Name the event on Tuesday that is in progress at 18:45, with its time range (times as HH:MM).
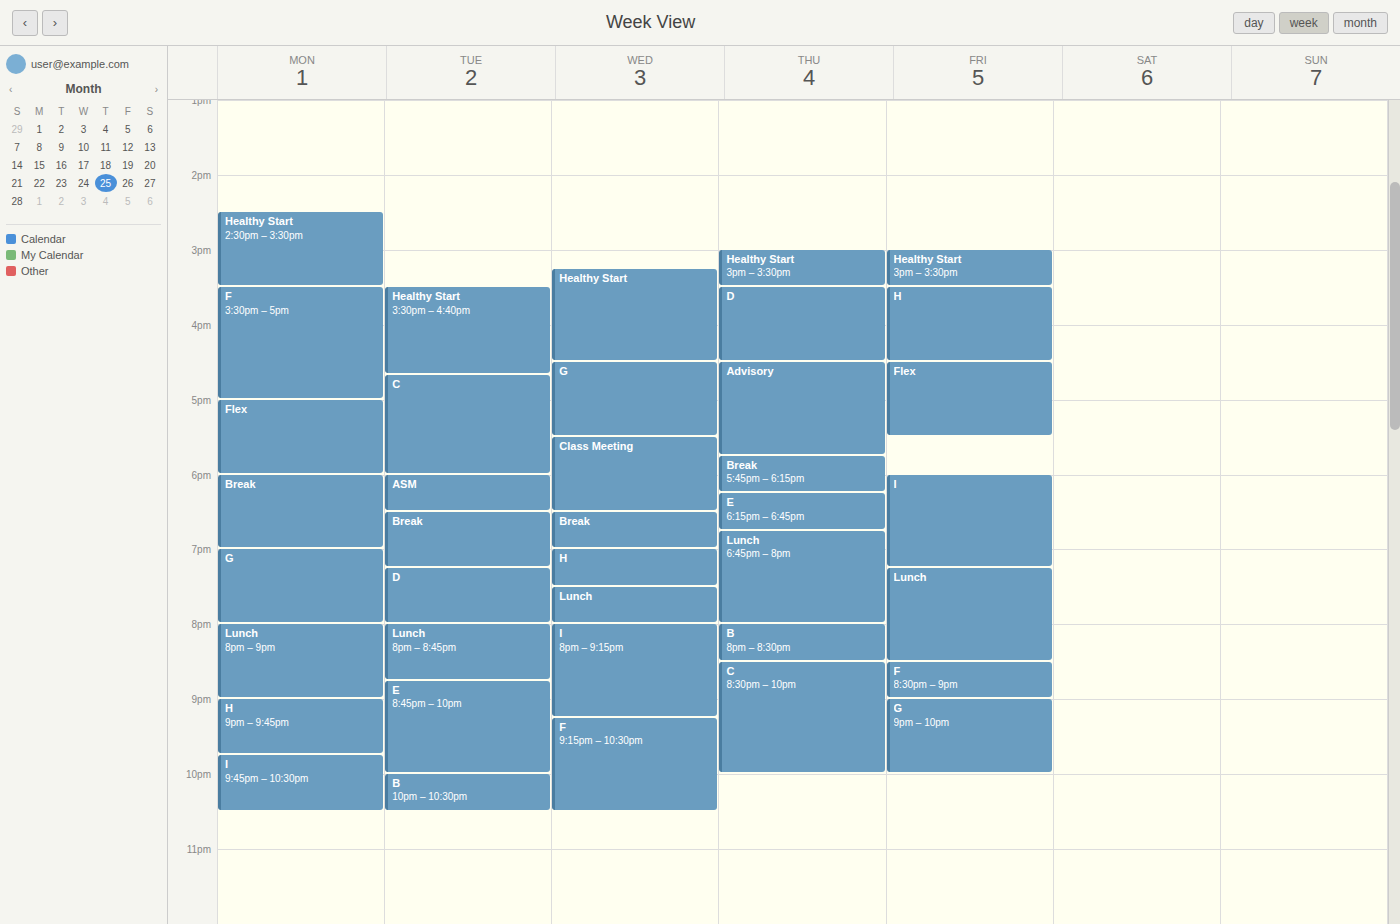
"Break", 18:30 to 19:15